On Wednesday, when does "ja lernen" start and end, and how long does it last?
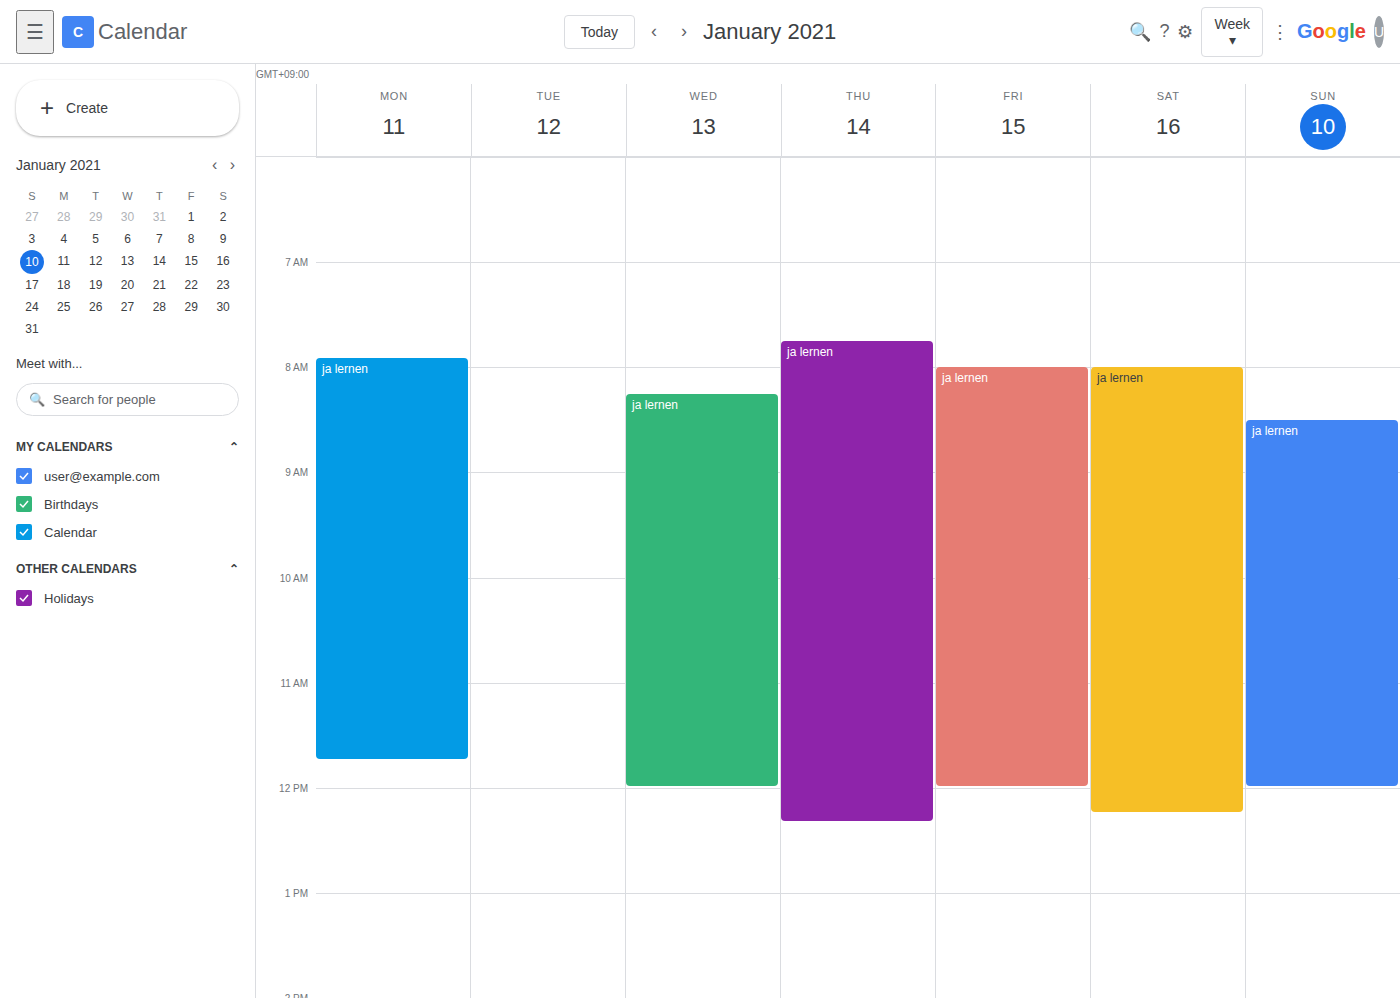
8:15 AM to 12:00 PM, 3 hours 45 minutes